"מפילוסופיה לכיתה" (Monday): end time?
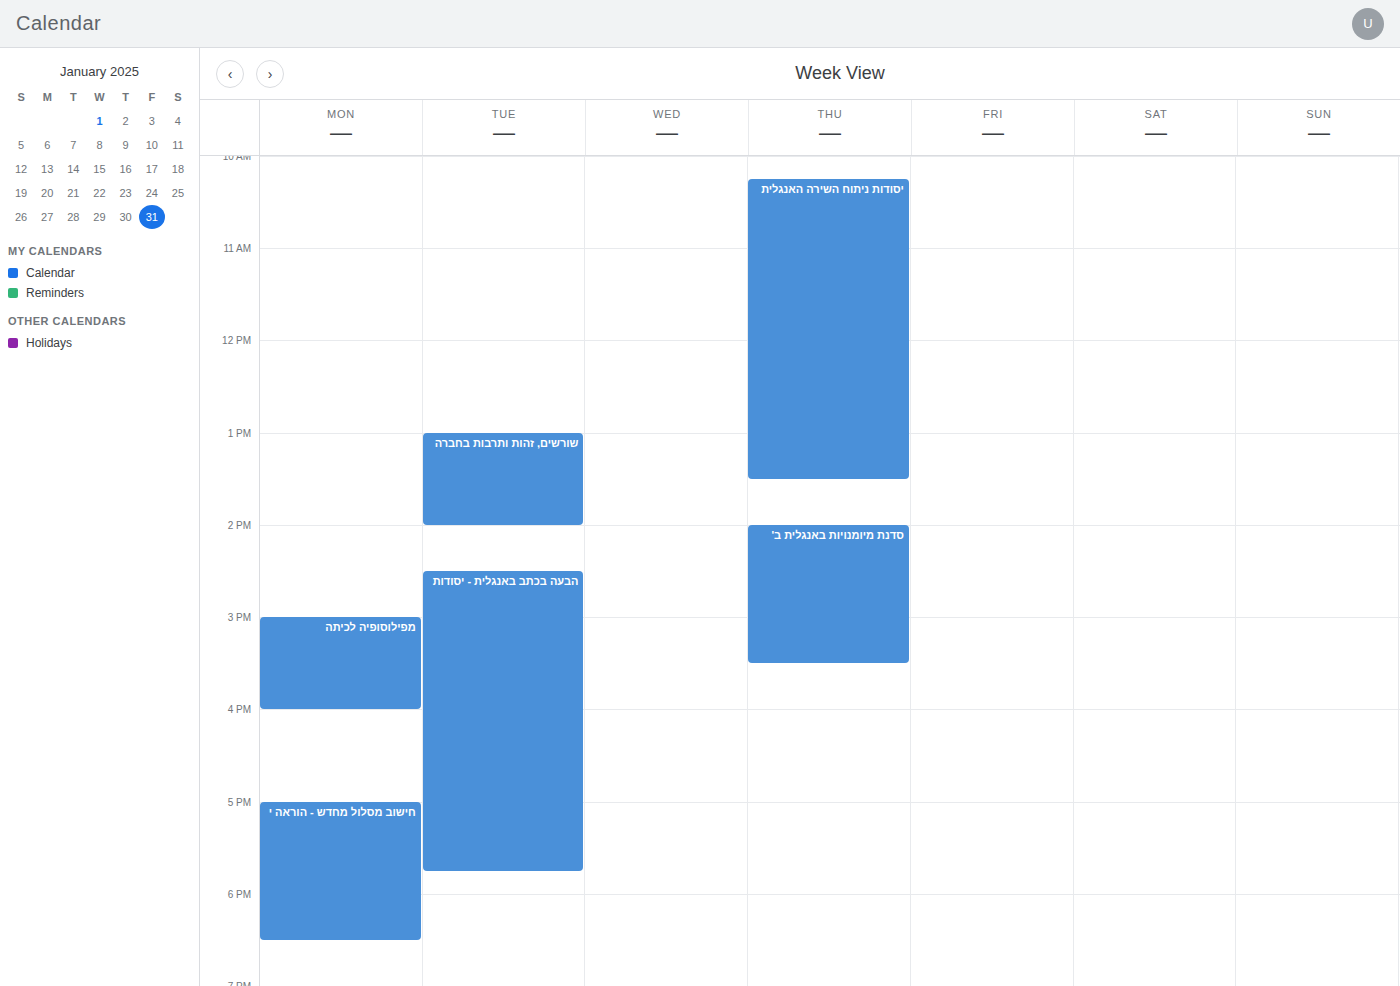
16:00